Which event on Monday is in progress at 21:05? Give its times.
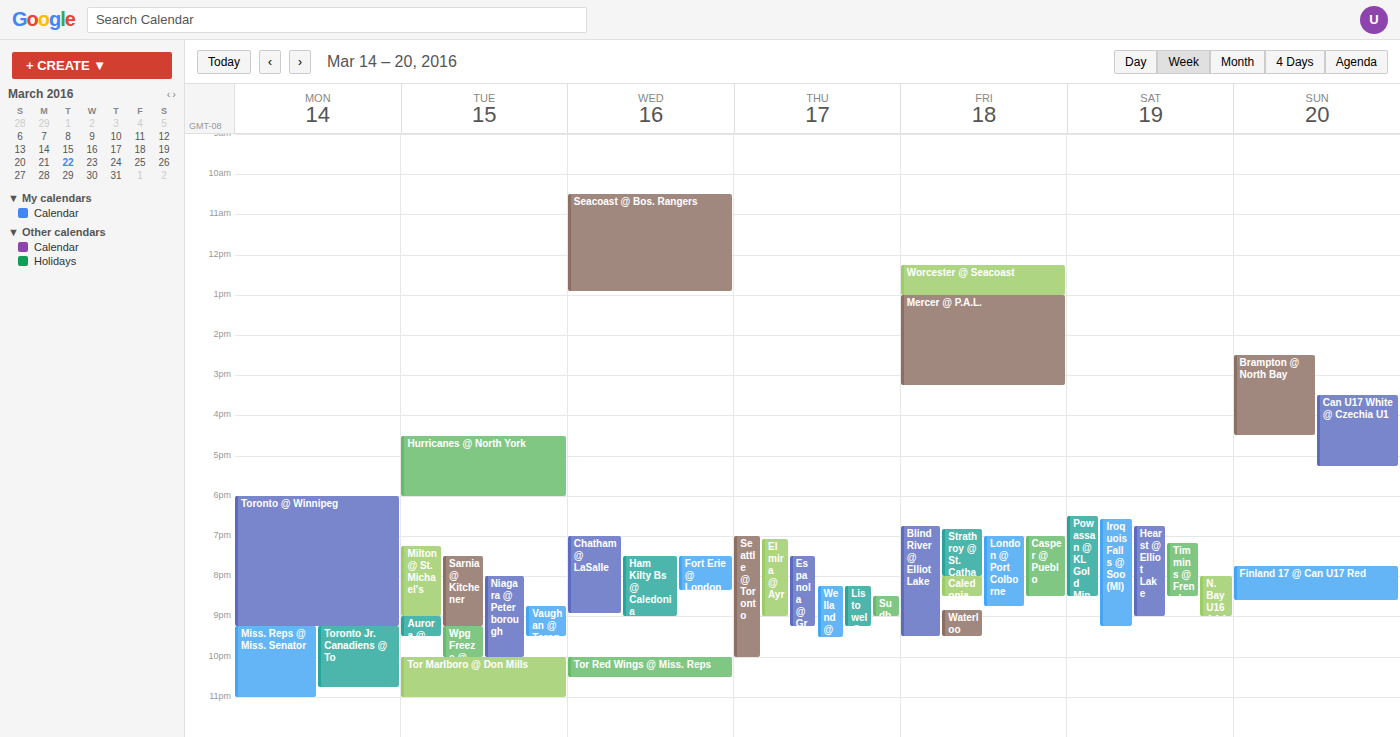
"Toronto @ Winnipeg", 18:00 to 21:15